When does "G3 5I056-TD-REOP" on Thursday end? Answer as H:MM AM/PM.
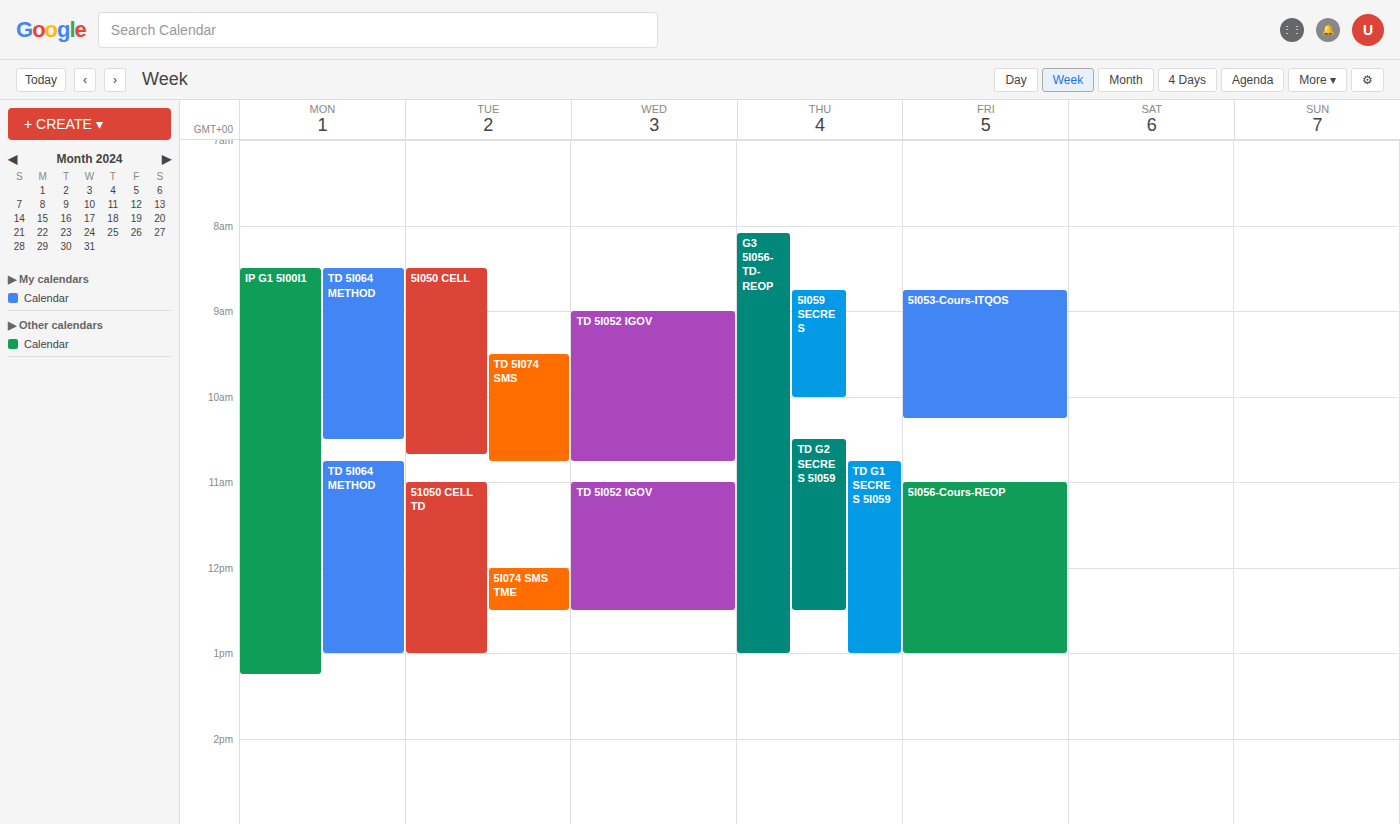
1:00 PM